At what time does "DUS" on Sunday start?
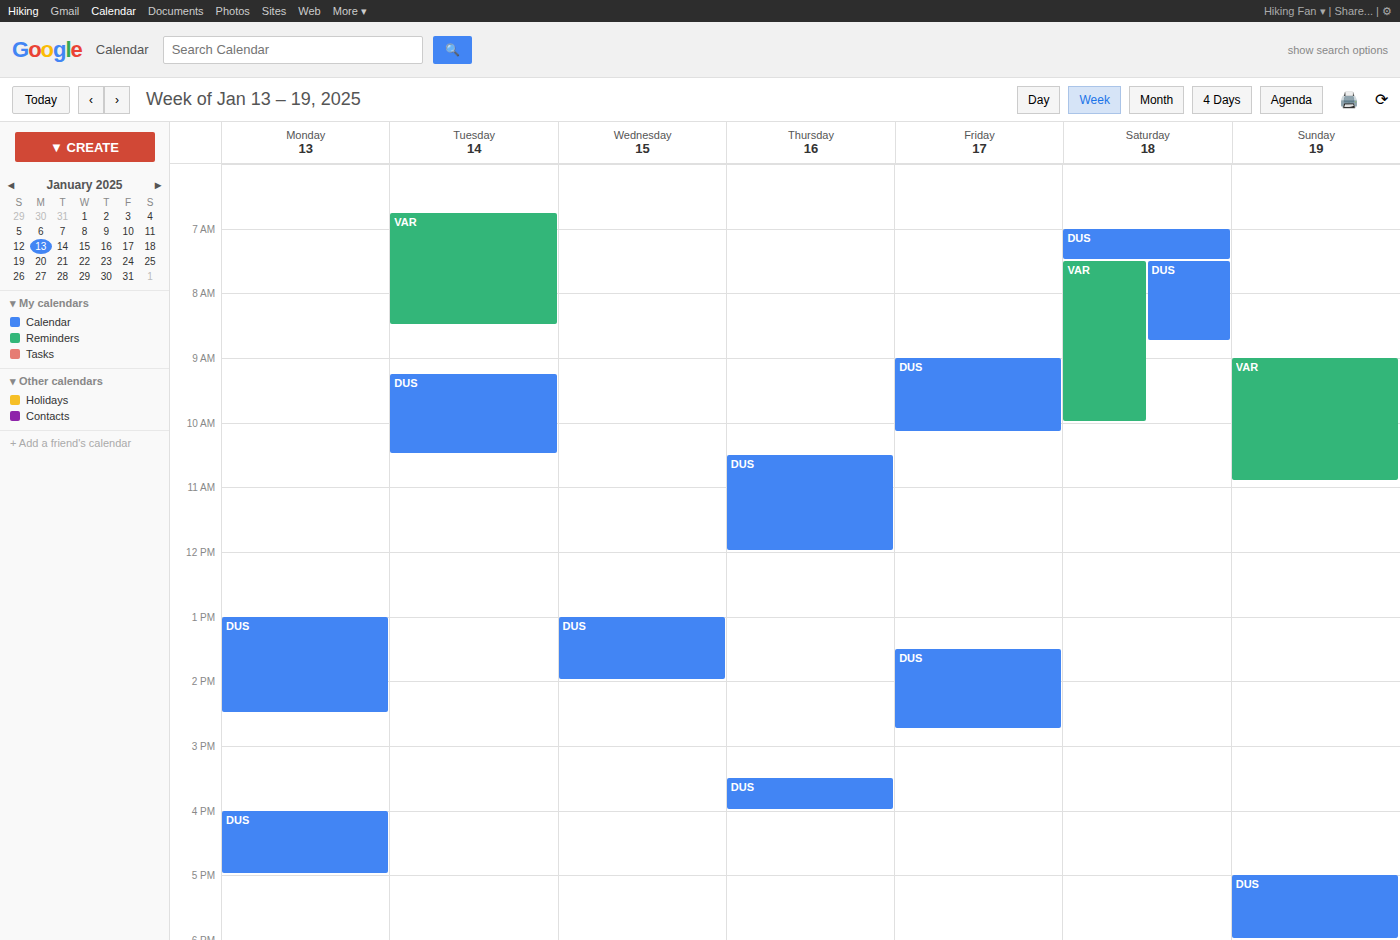
5:00 PM